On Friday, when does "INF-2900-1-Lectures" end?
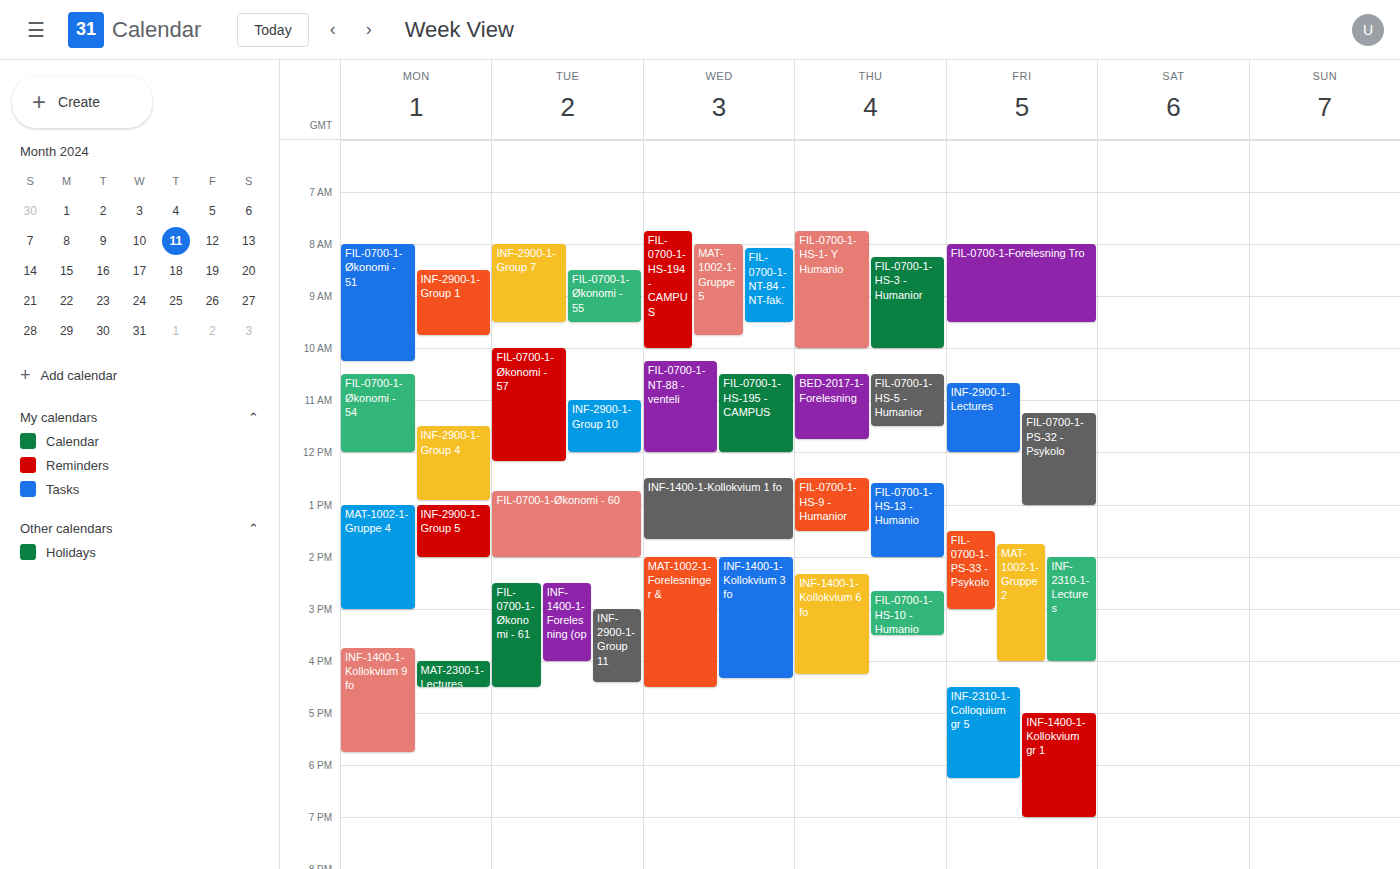
12:00